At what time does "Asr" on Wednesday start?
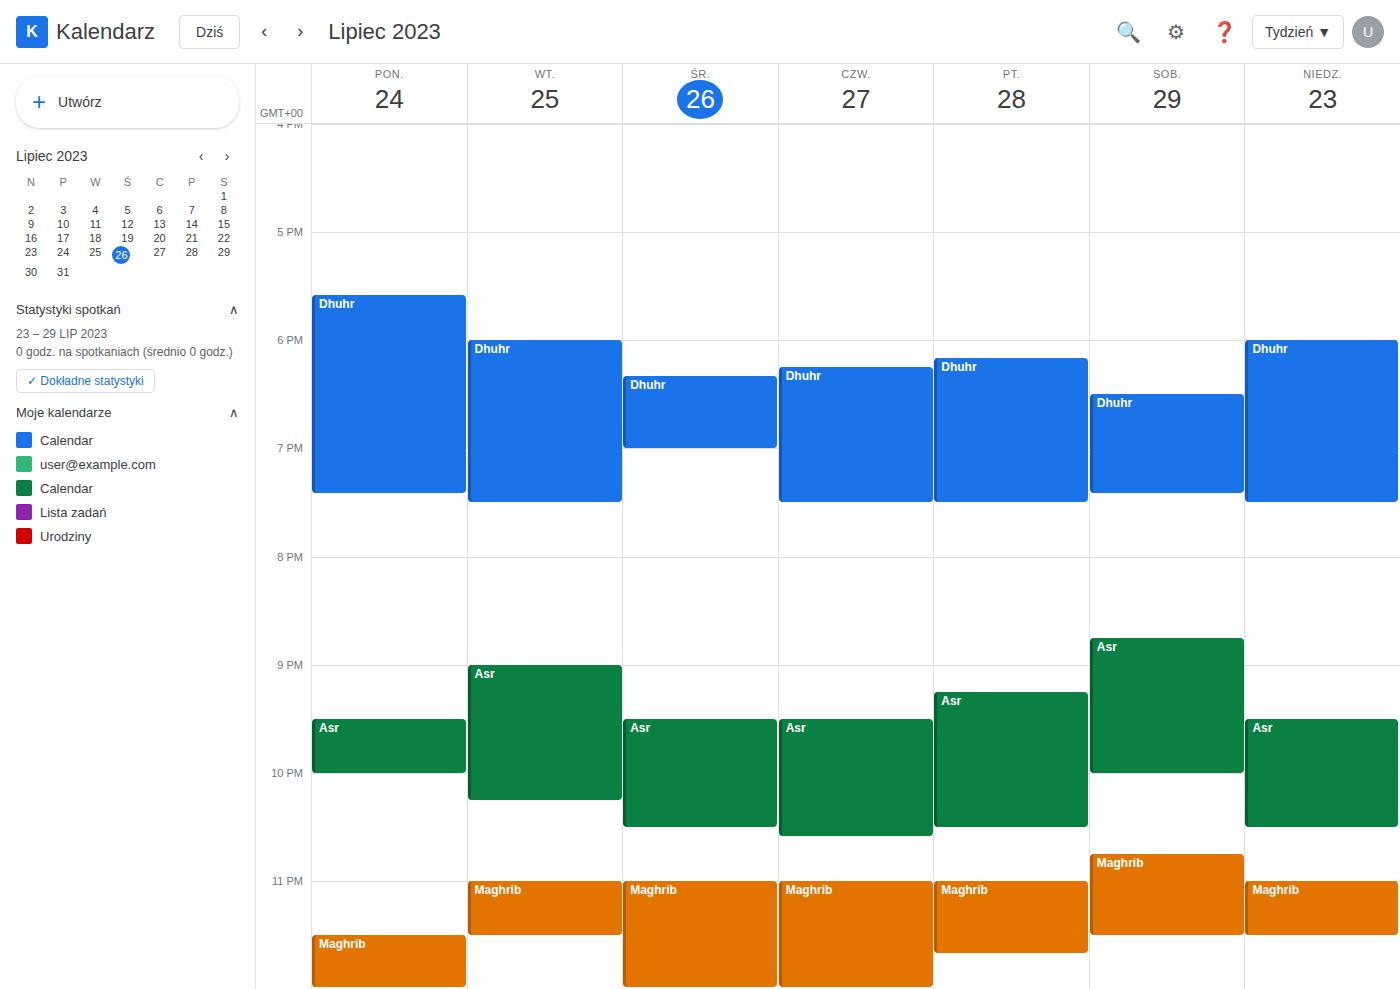
9:30 PM